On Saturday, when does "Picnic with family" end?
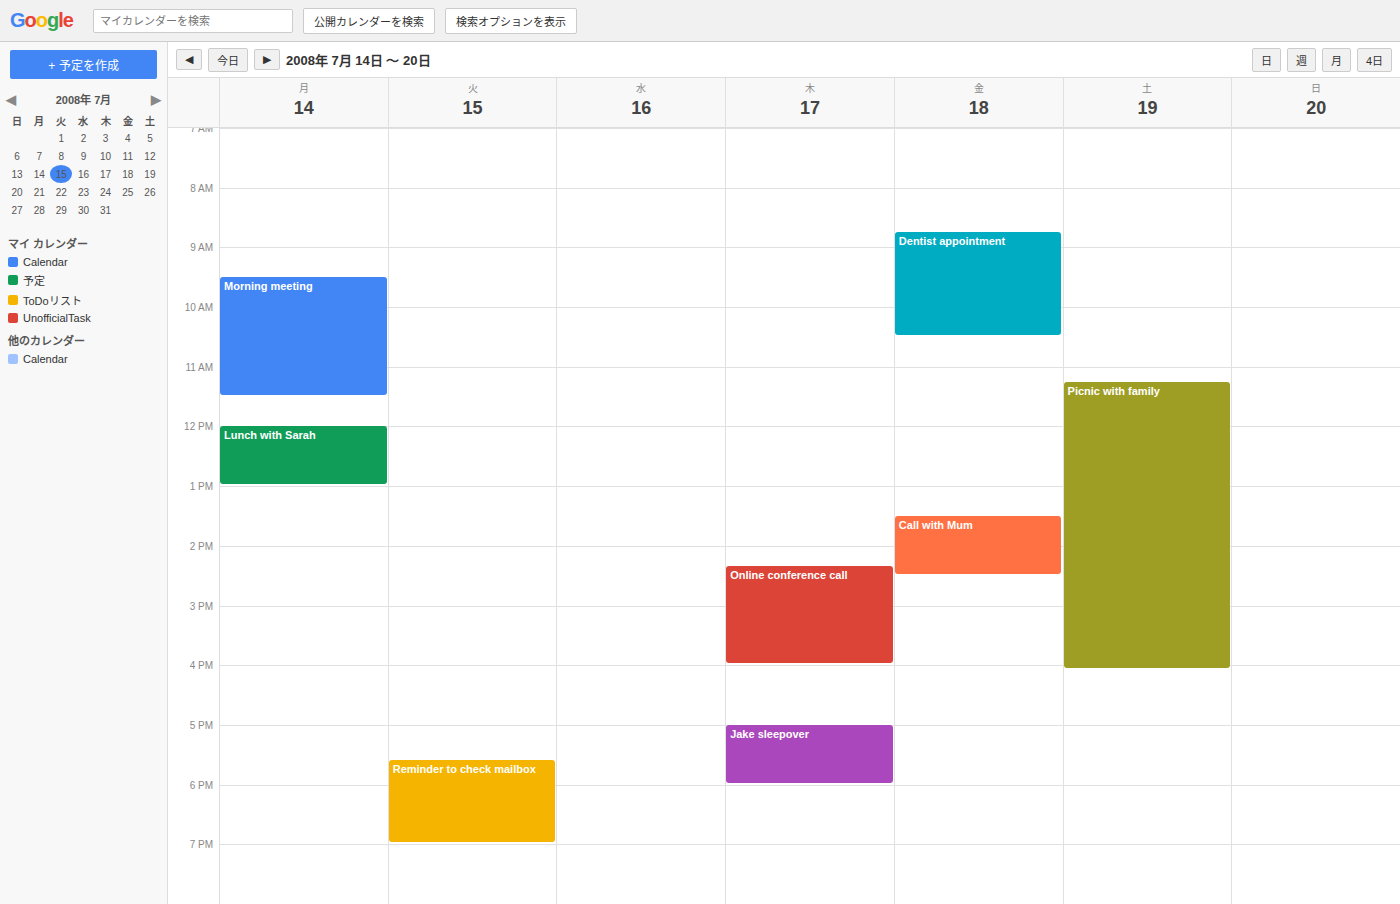
4:05 PM